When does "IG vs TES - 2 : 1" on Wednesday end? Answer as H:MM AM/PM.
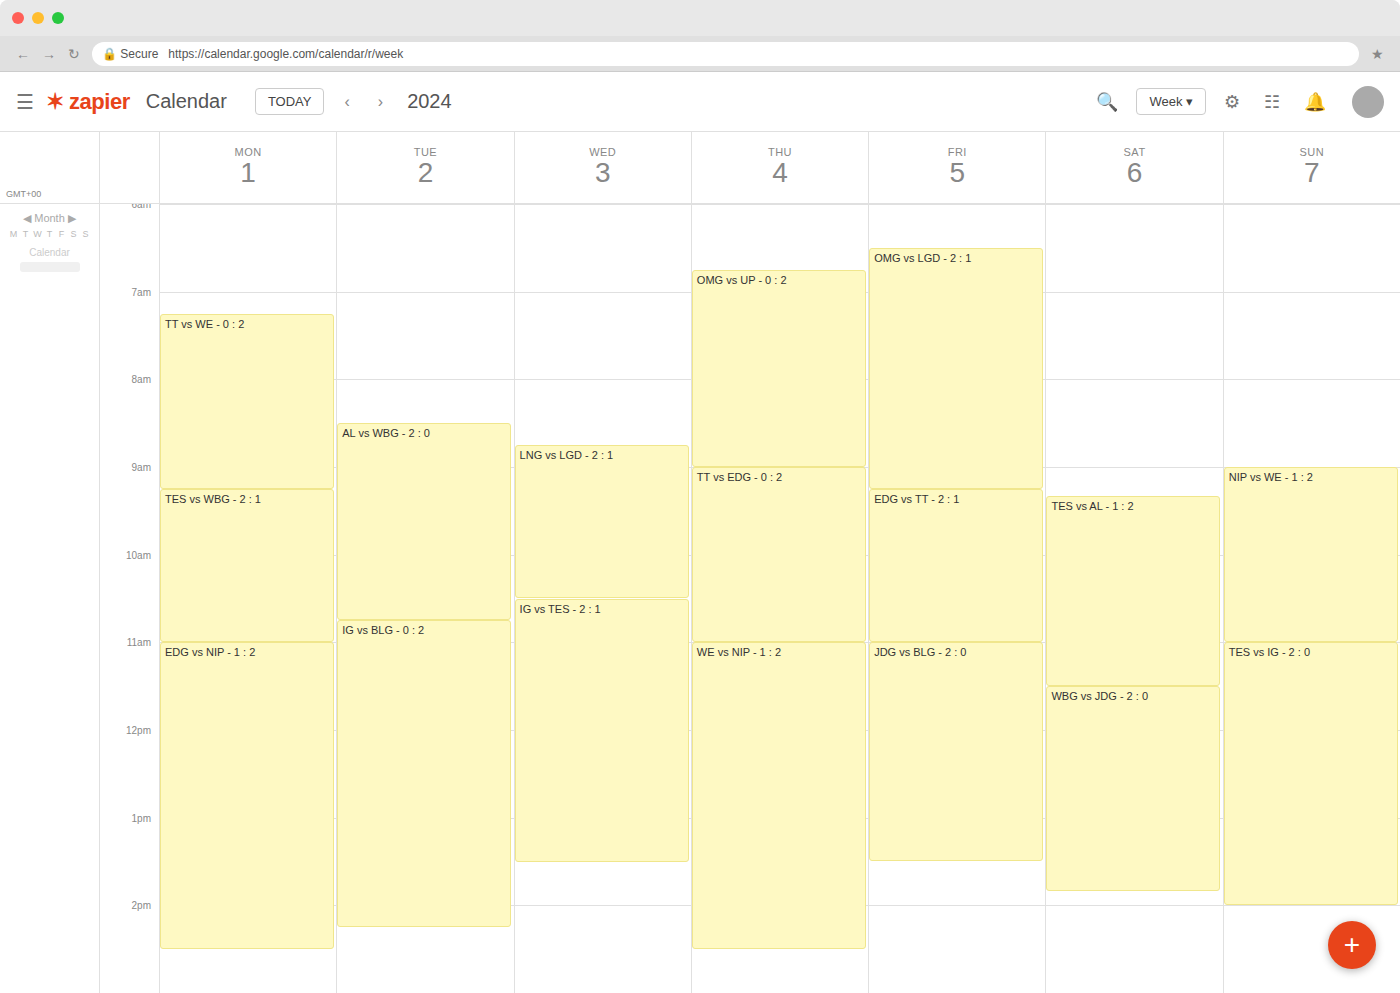
1:30 PM